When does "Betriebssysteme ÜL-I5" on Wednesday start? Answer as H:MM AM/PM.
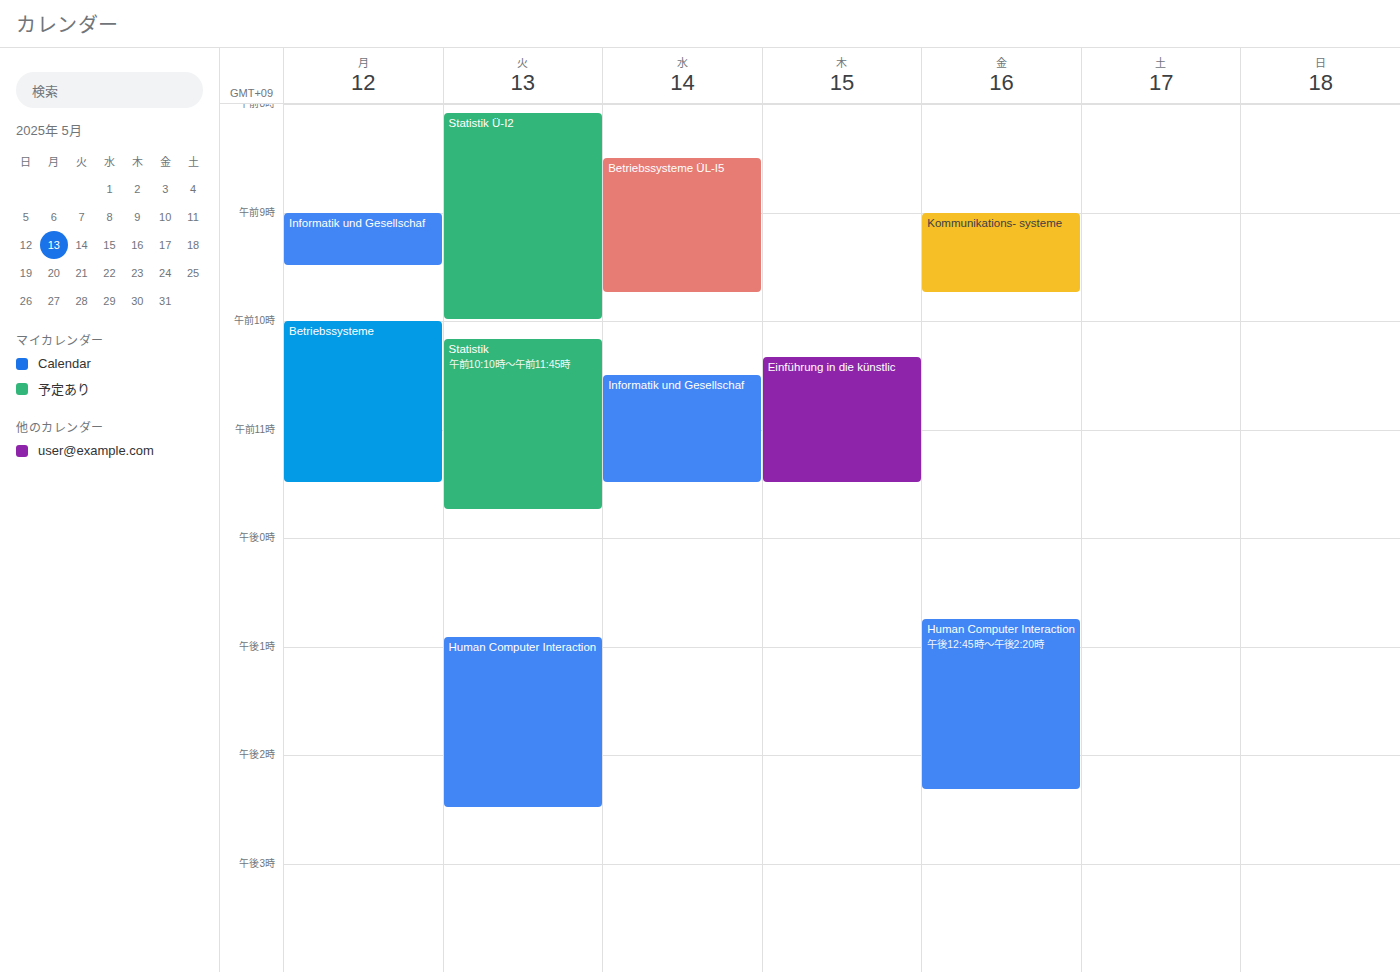
8:30 AM